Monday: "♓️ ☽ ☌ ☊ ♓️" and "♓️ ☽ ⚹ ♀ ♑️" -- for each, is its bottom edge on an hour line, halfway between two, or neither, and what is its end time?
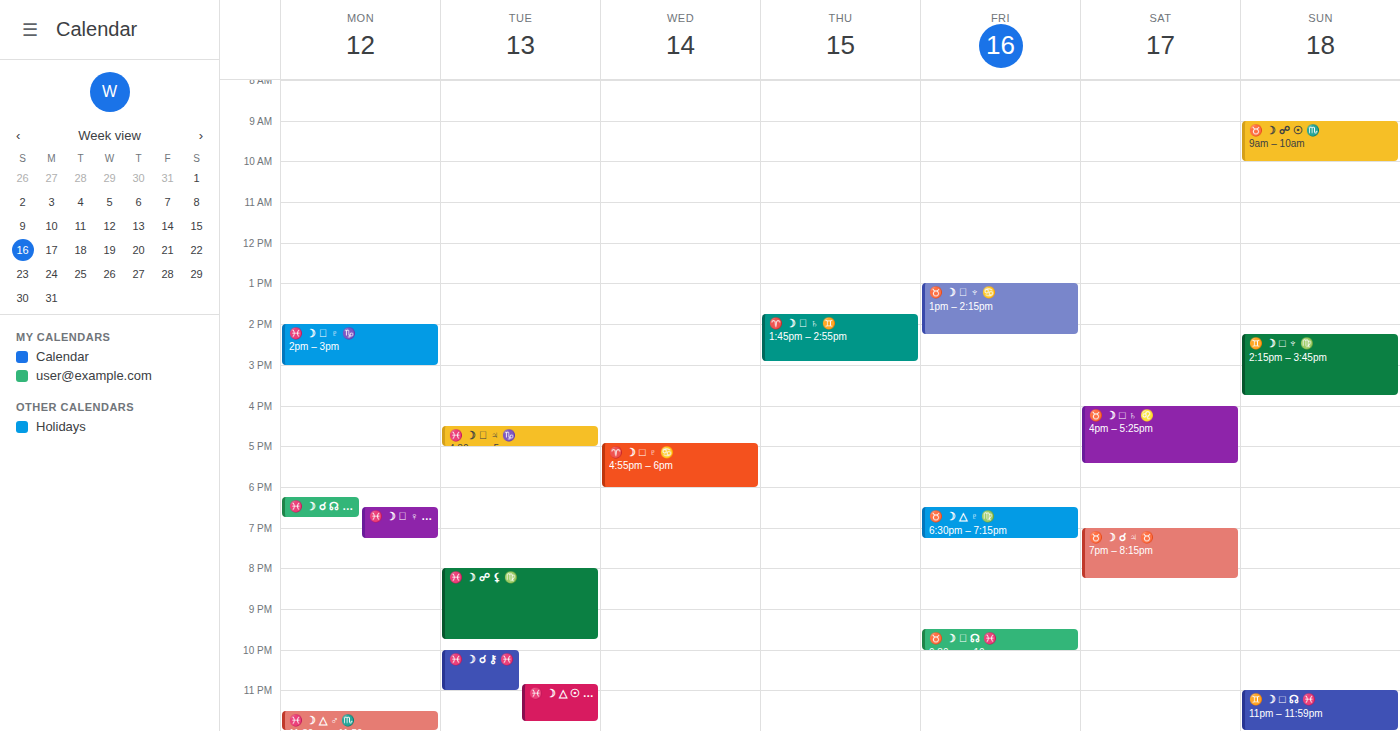
"♓️ ☽ ☌ ☊ ♓️": 6:45 PM, neither: three quarters of the way from the 6 PM line to the 7 PM line. "♓️ ☽ ⚹ ♀ ♑️": 7:15 PM, neither: a quarter of the way from the 7 PM line to the 8 PM line.